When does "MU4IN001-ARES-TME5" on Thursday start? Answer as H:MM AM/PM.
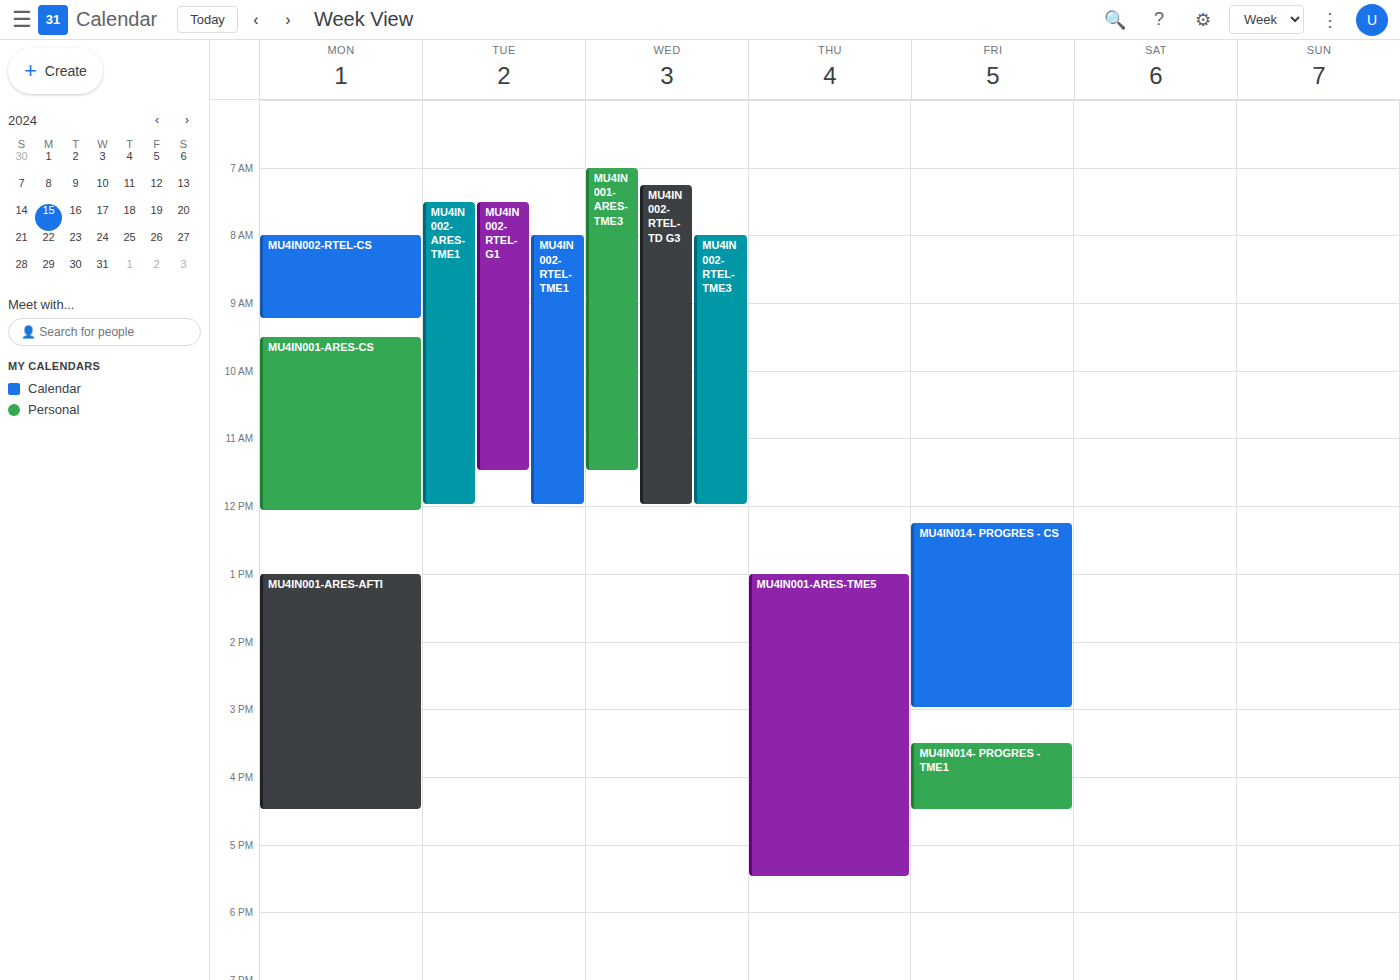
1:00 PM